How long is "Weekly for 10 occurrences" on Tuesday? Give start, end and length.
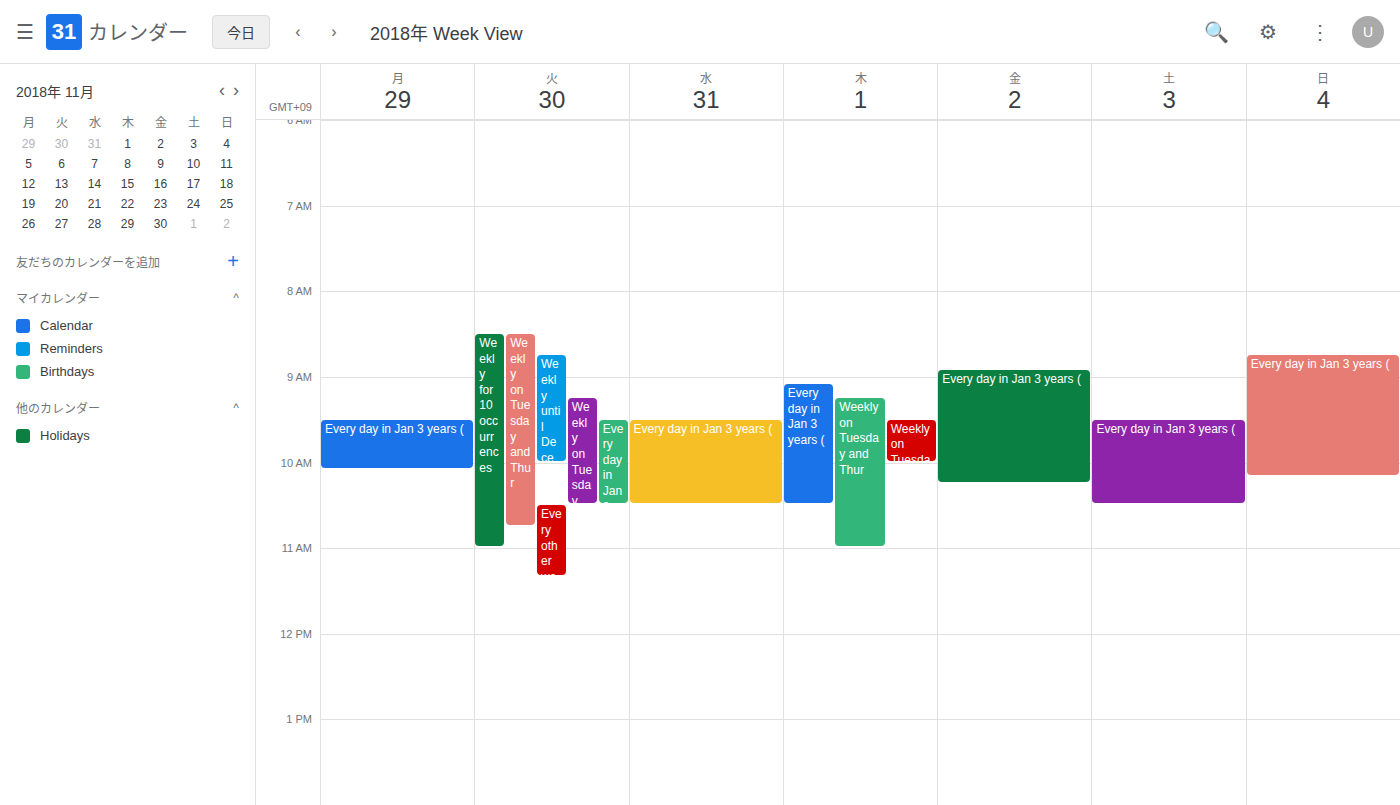
8:30 AM to 11:00 AM, 2 hours 30 minutes